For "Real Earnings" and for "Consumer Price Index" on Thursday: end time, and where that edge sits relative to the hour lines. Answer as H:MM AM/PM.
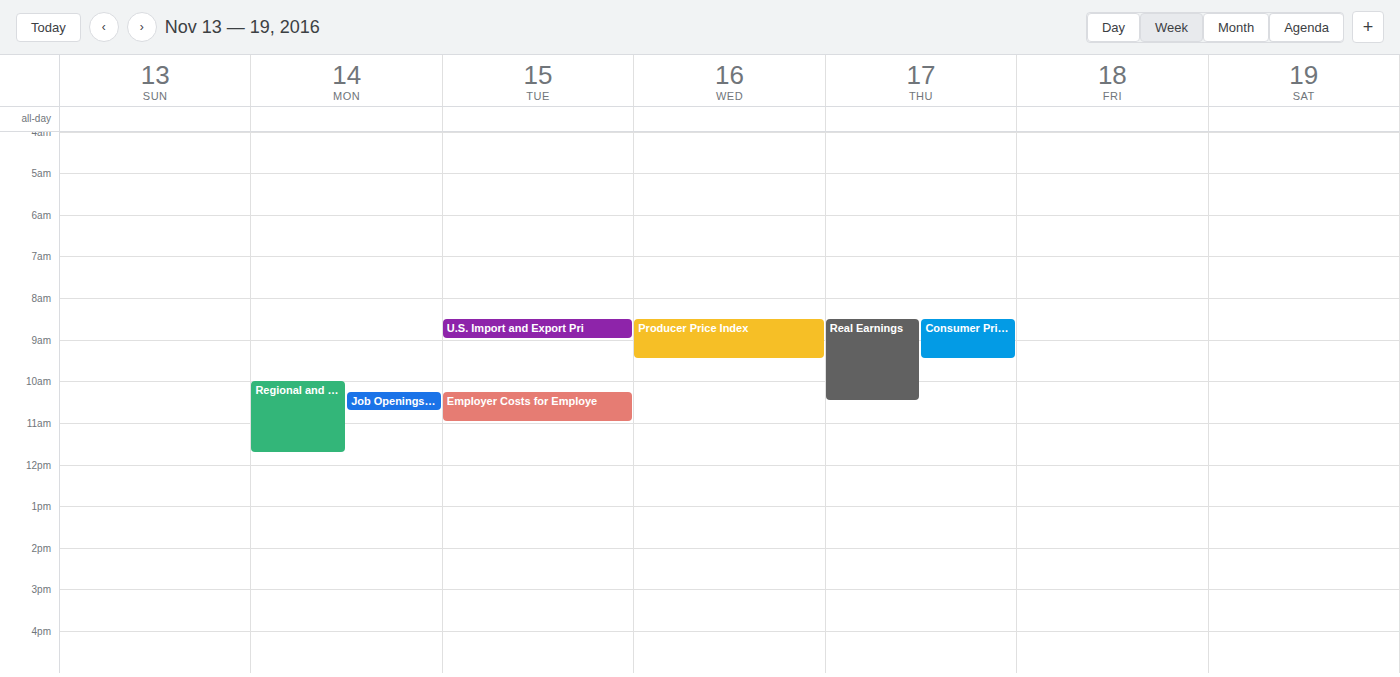
"Real Earnings": 10:30 AM, halfway between the 10 AM and 11 AM lines. "Consumer Price Index": 9:30 AM, halfway between the 9 AM and 10 AM lines.